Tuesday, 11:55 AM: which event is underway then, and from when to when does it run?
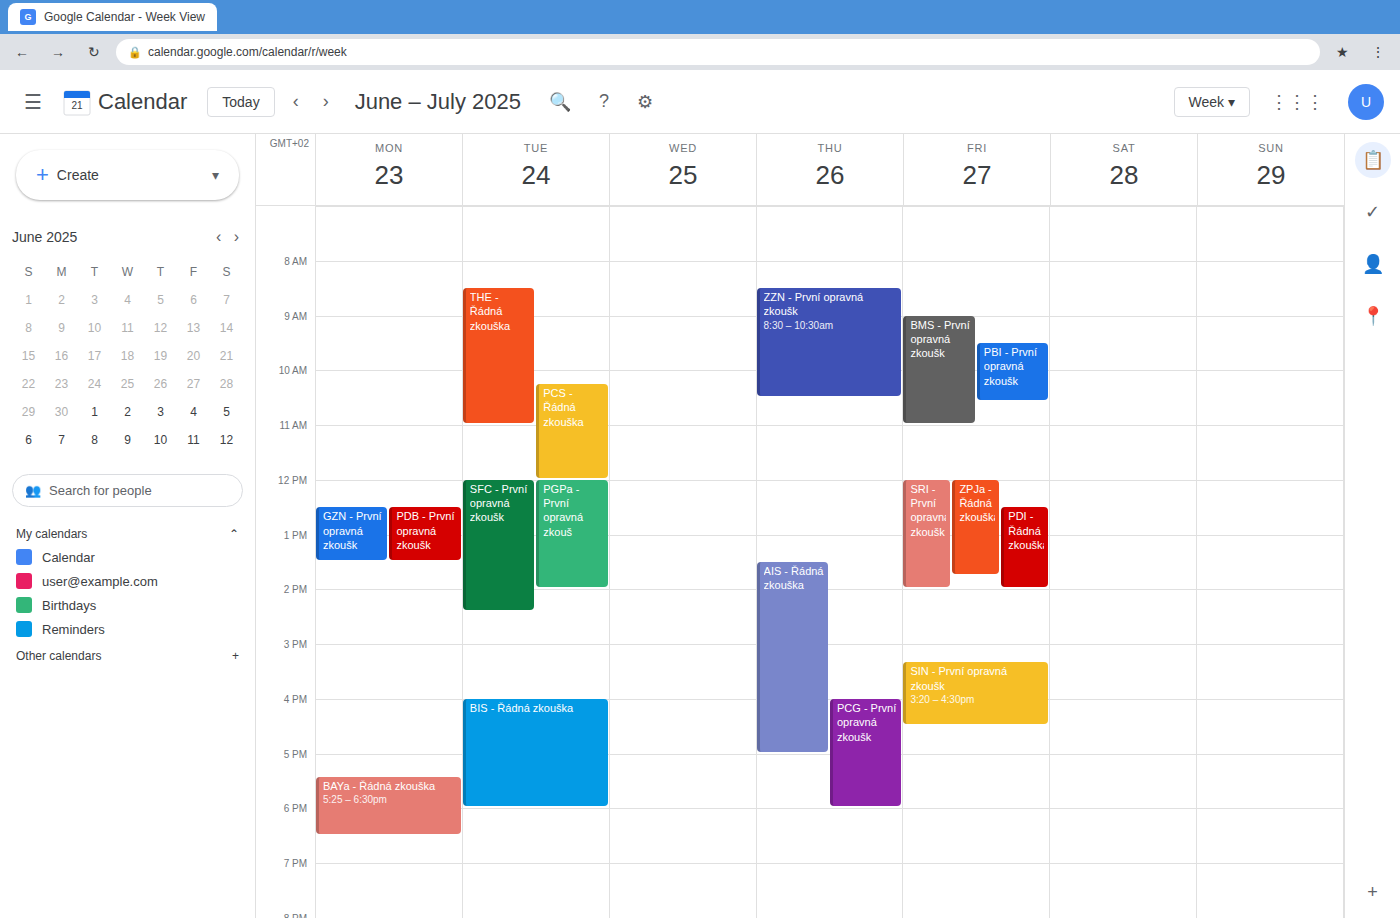
"PCS - Řádná zkouška", 10:15 AM to 12:00 PM